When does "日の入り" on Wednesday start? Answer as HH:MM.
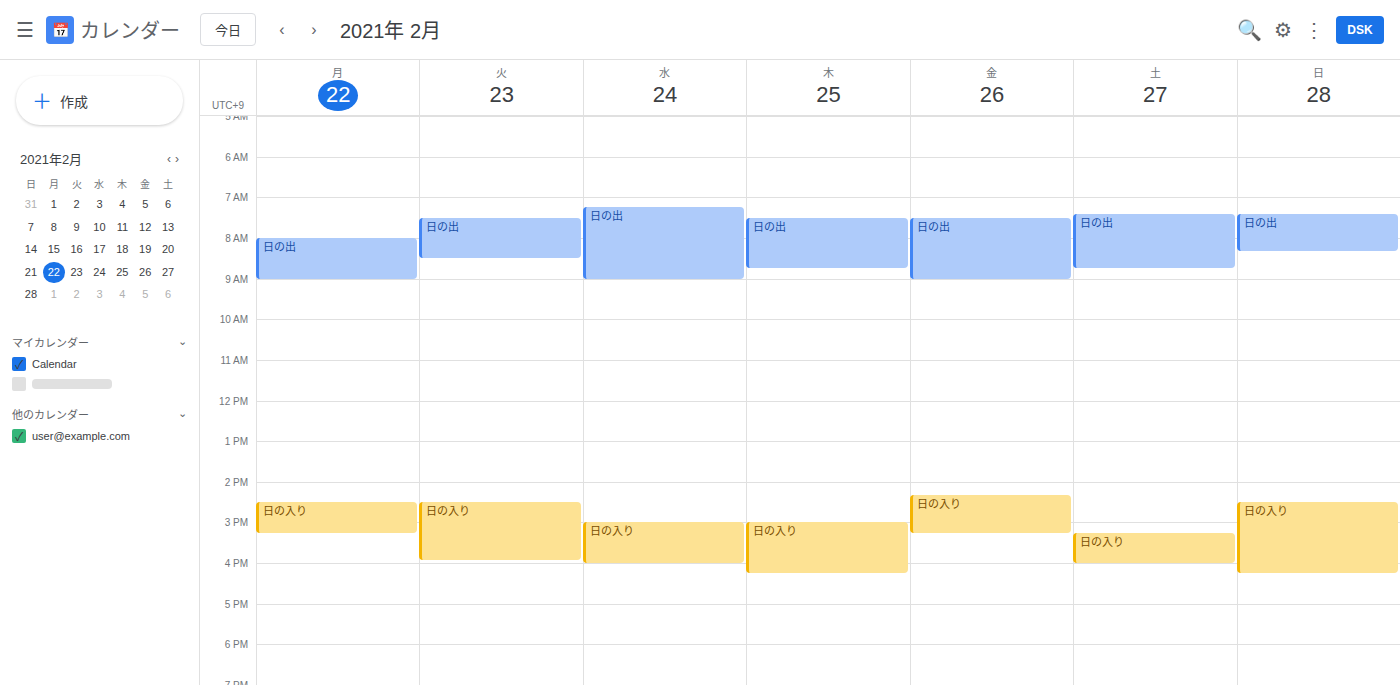
15:00